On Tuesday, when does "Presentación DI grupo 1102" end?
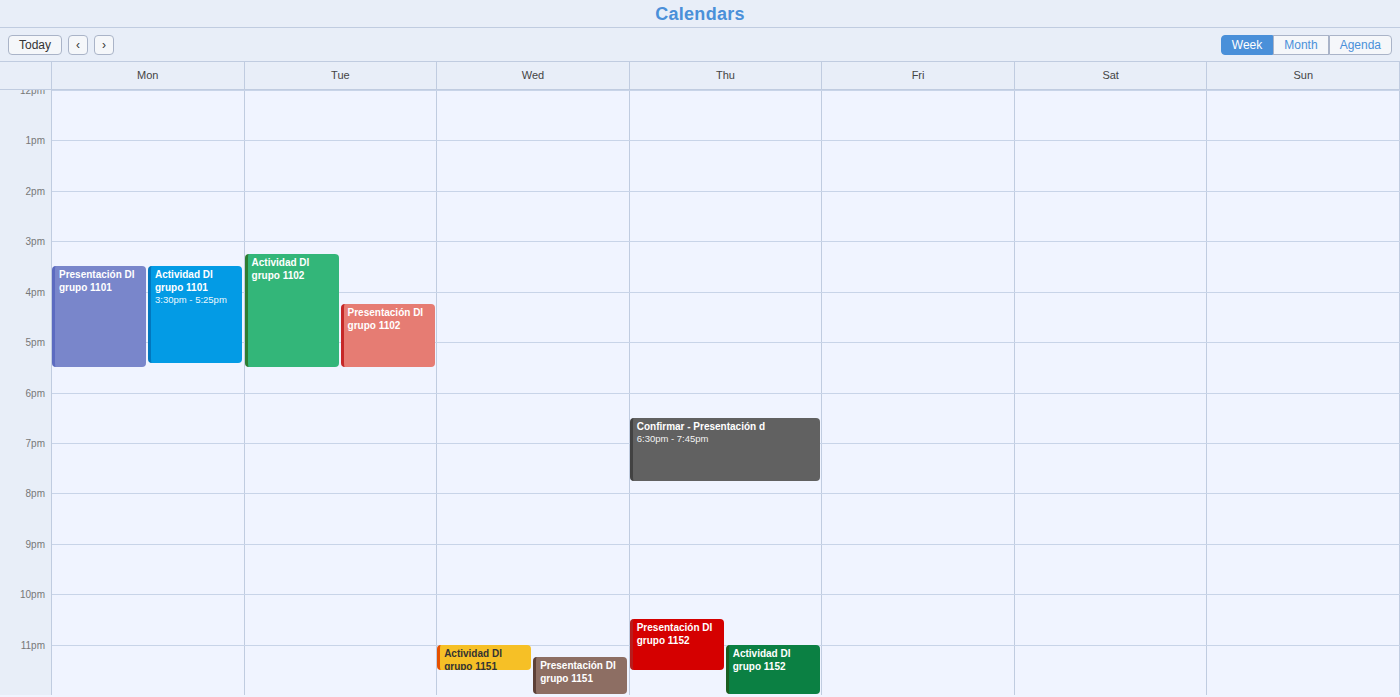
17:30